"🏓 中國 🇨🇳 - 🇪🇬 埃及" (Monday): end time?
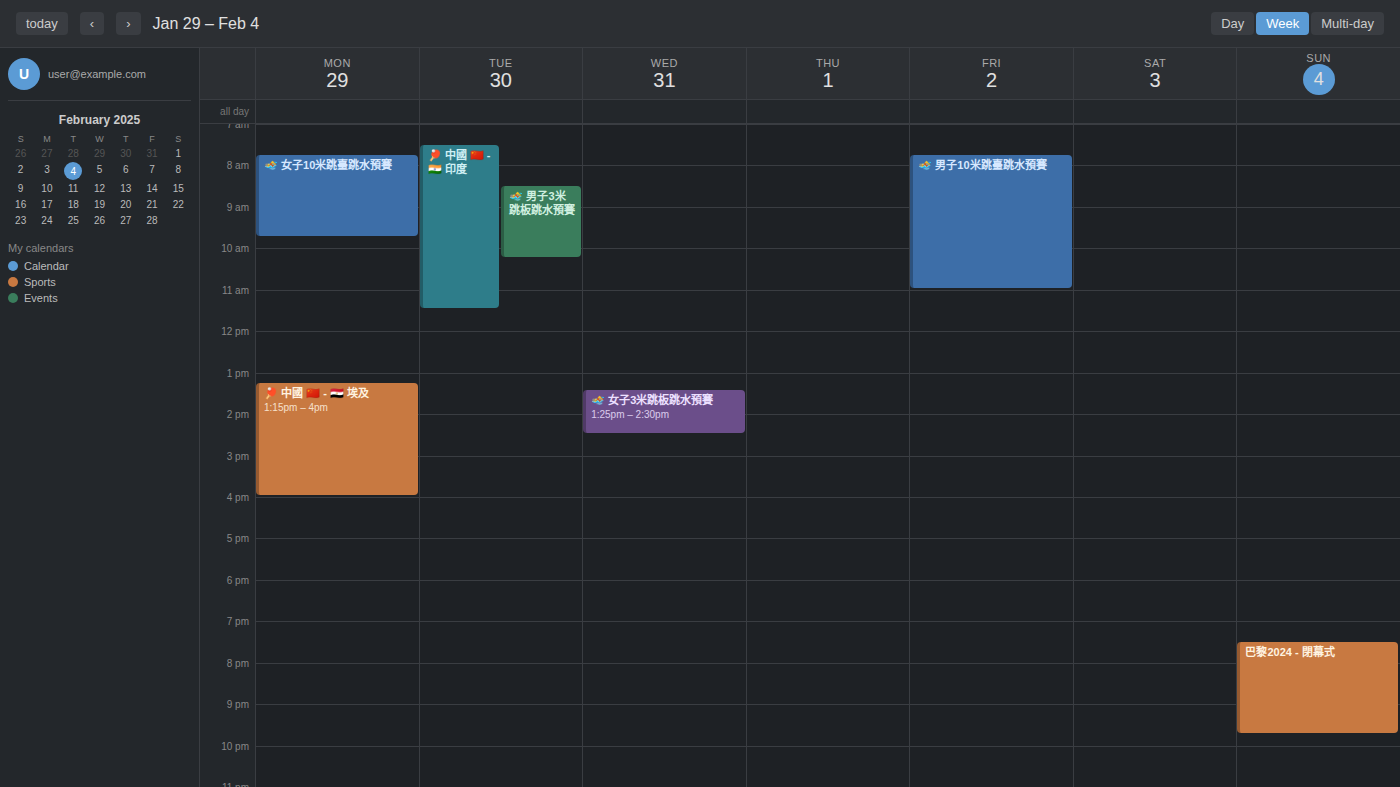
4:00 PM